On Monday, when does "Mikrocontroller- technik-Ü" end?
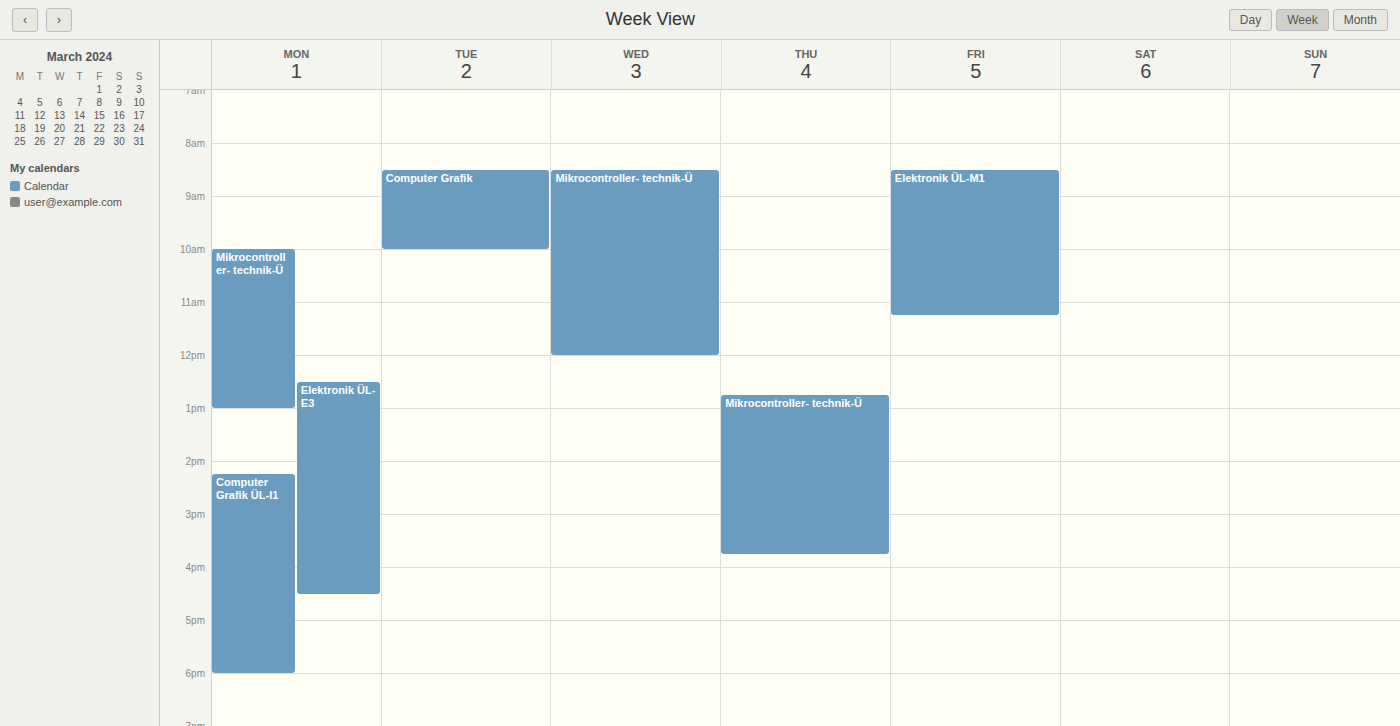
1:00 PM